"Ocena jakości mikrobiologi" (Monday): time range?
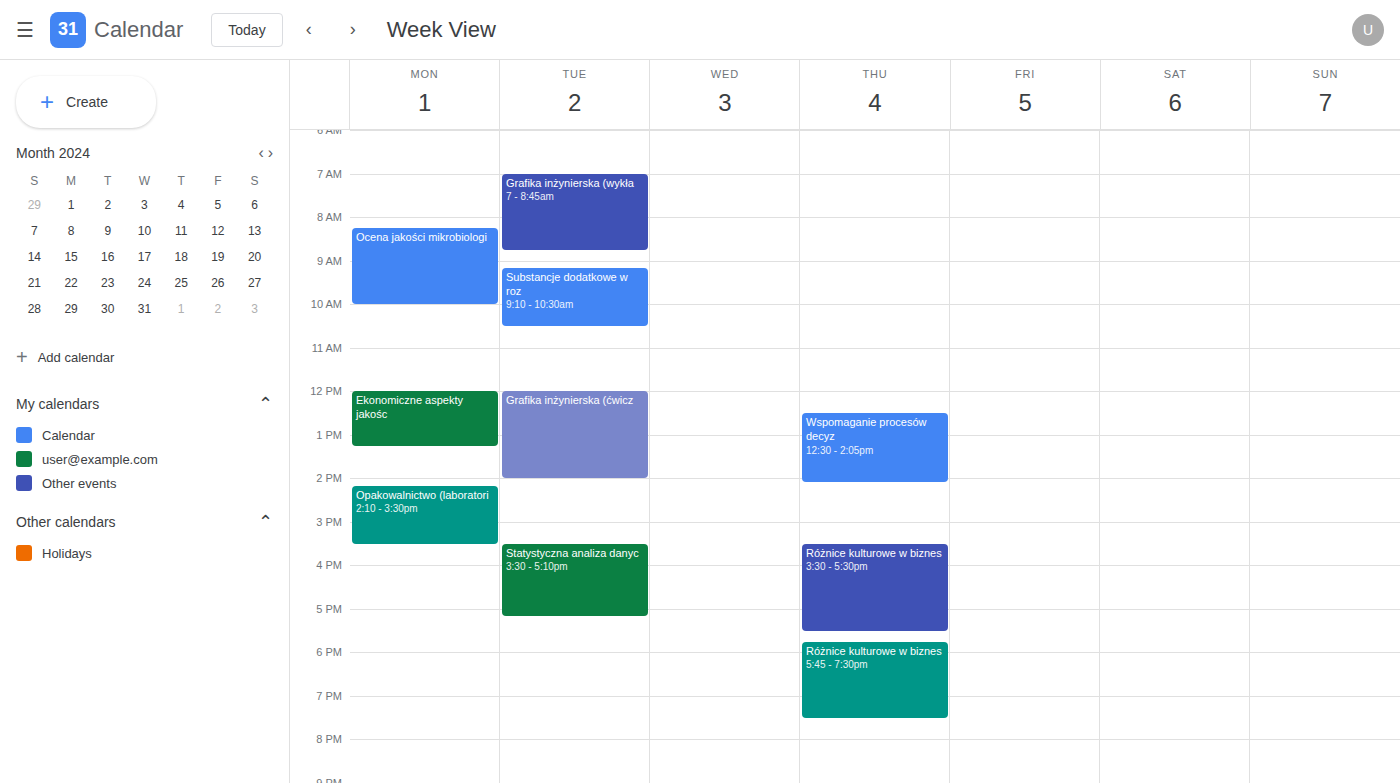
8:15 AM to 10:00 AM